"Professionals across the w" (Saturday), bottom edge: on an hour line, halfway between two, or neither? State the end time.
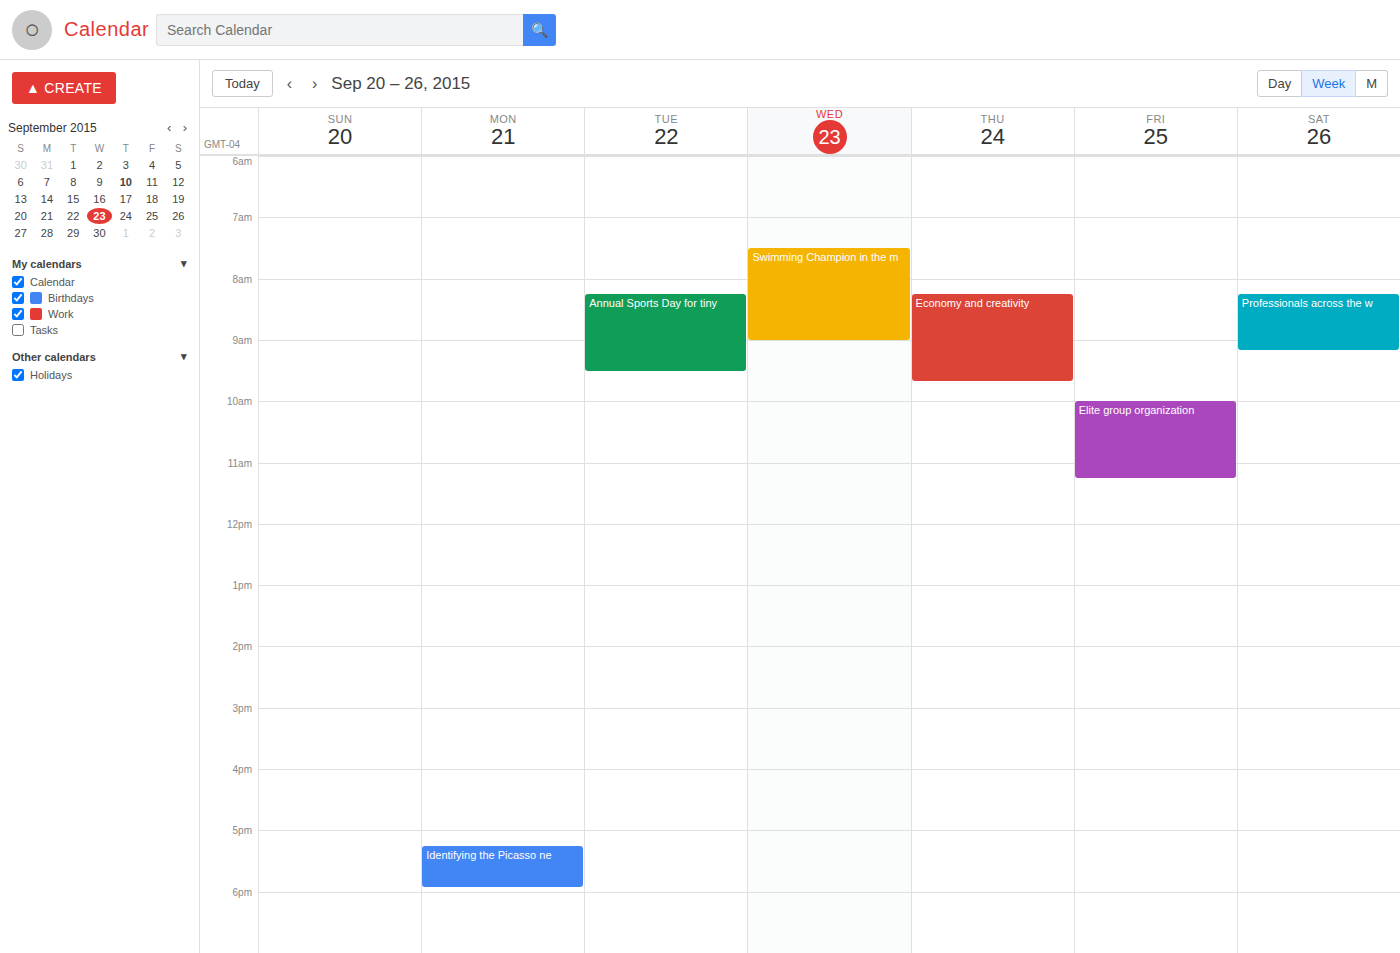
9:10 AM -- neither: 10 minutes below the 9 AM line and 50 minutes above the 10 AM line.